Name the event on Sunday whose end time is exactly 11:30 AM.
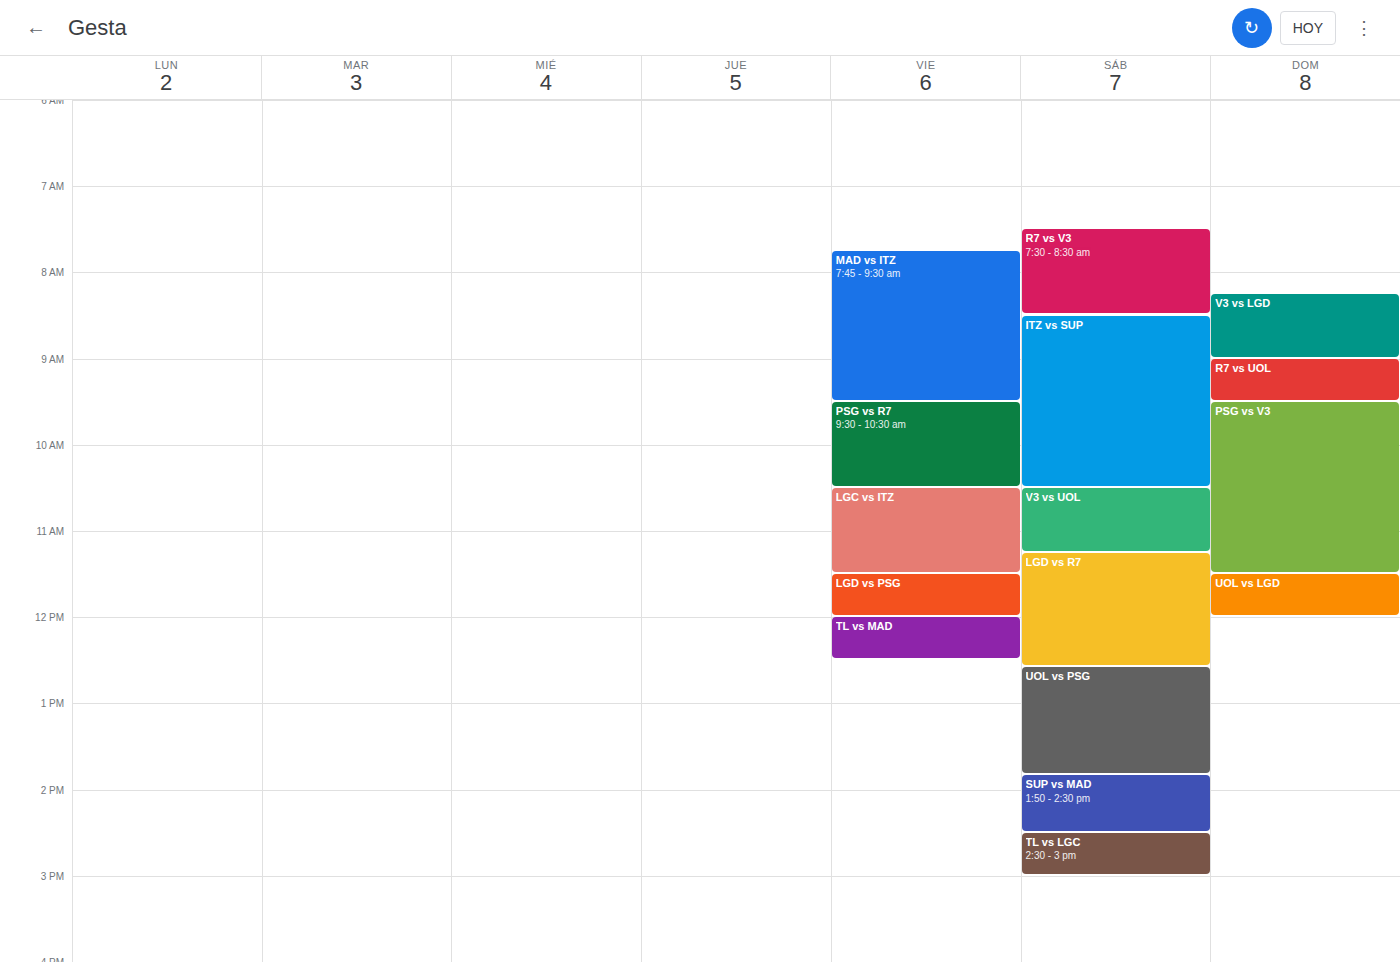
"PSG vs V3"